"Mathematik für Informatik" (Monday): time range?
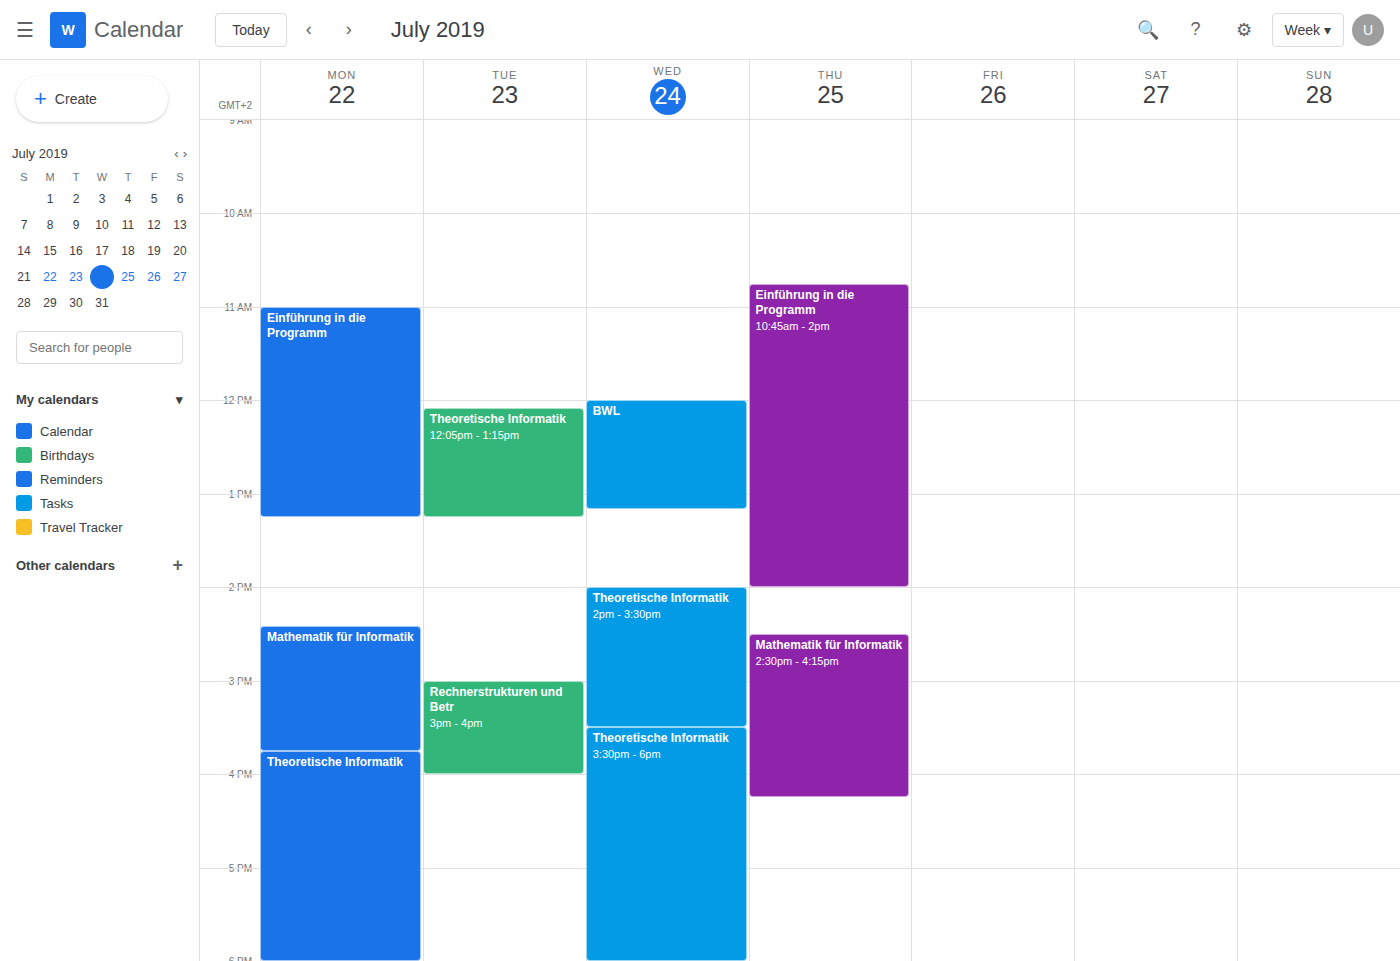
2:25 PM to 3:45 PM